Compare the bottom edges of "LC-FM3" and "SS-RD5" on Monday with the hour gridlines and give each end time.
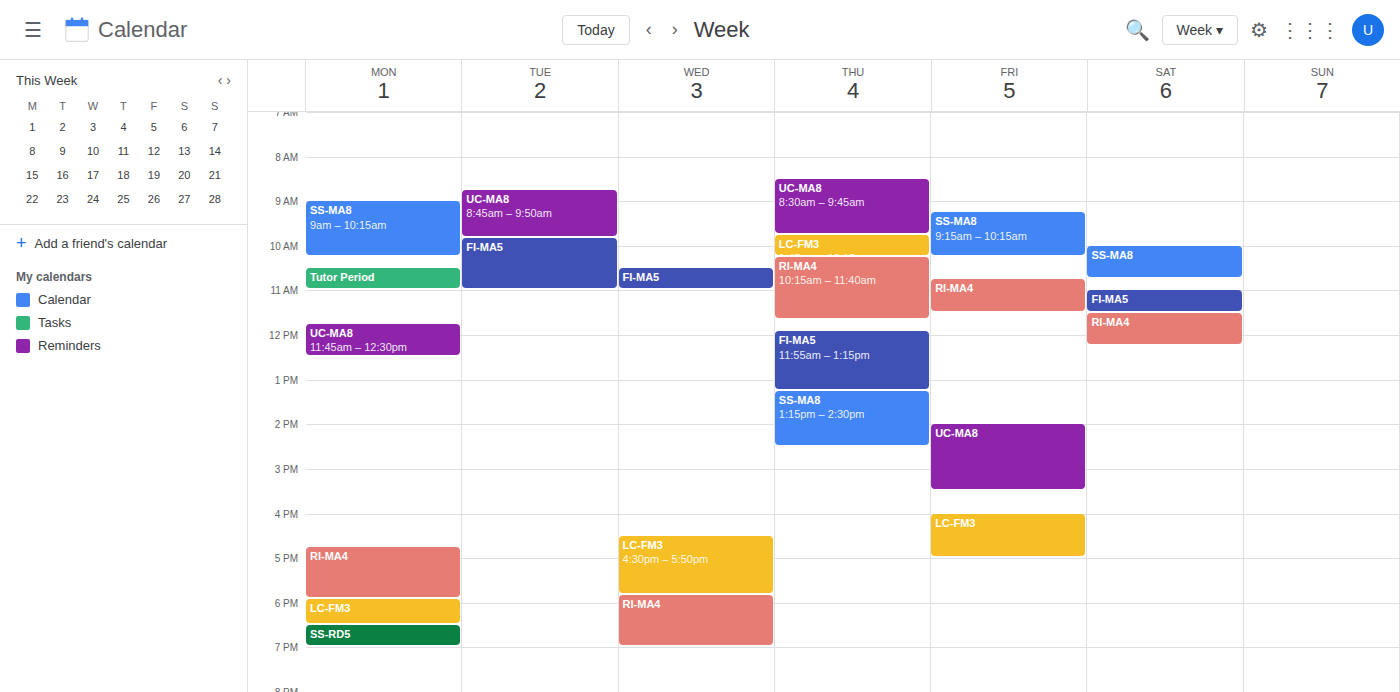
"LC-FM3": 6:30 PM, halfway between the 6 PM and 7 PM lines. "SS-RD5": 7:00 PM, exactly on the 7 PM line.